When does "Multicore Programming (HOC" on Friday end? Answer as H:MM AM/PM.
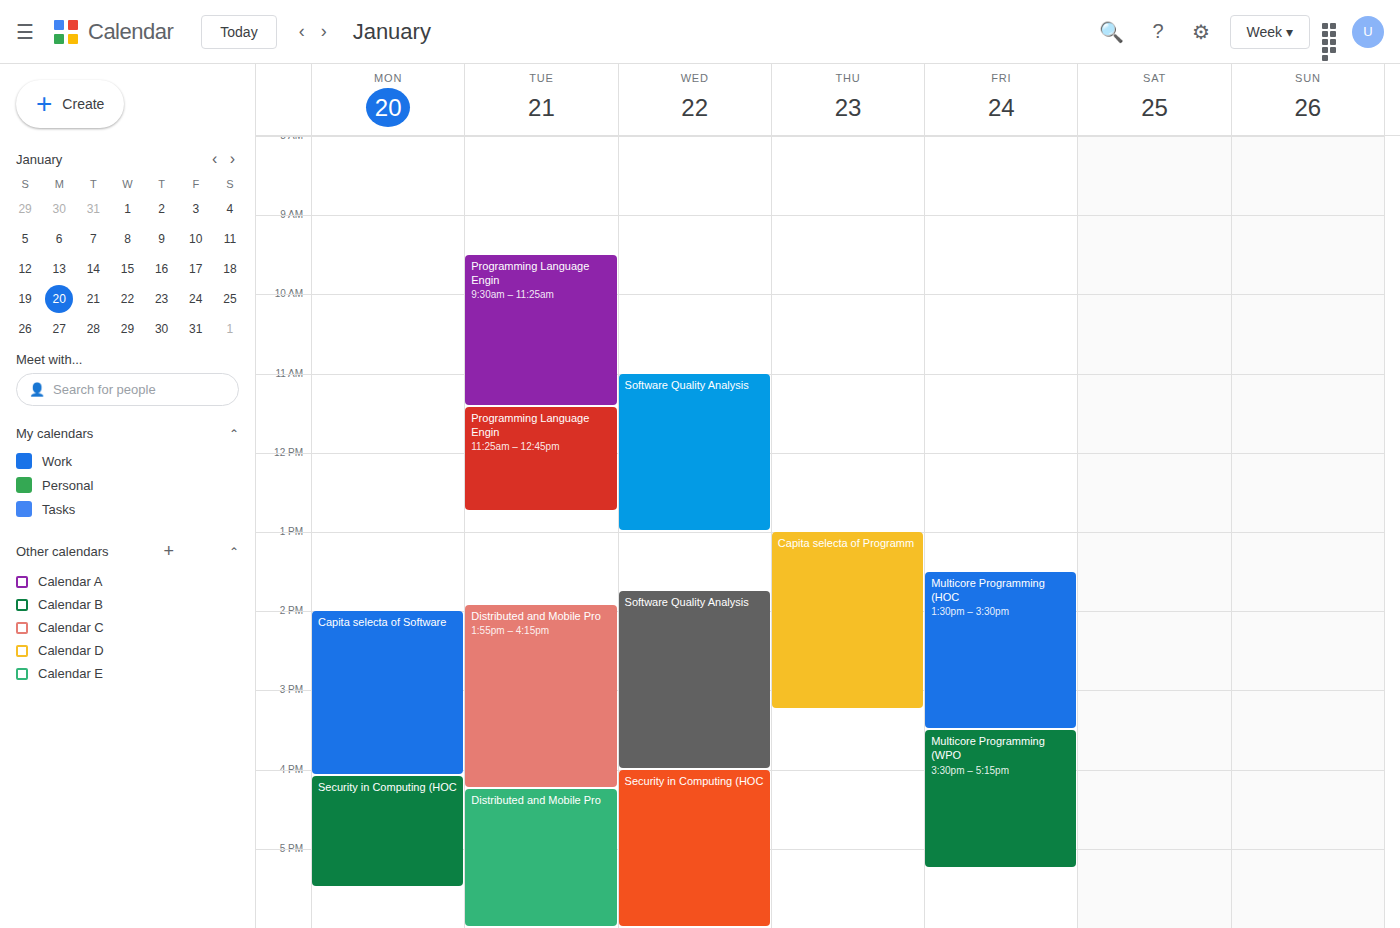
3:30 PM